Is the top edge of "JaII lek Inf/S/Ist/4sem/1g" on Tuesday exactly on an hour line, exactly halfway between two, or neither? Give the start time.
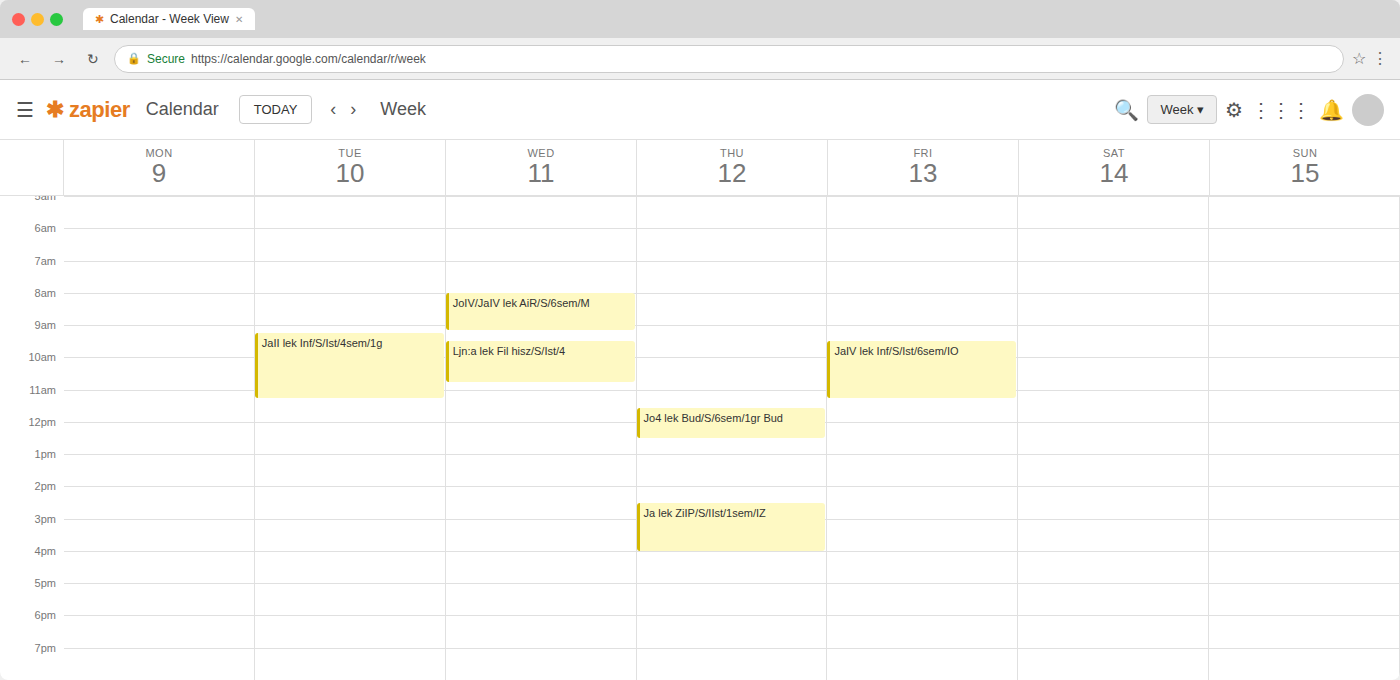
9:15 AM -- neither: a quarter of the way from the 9 AM line to the 10 AM line.